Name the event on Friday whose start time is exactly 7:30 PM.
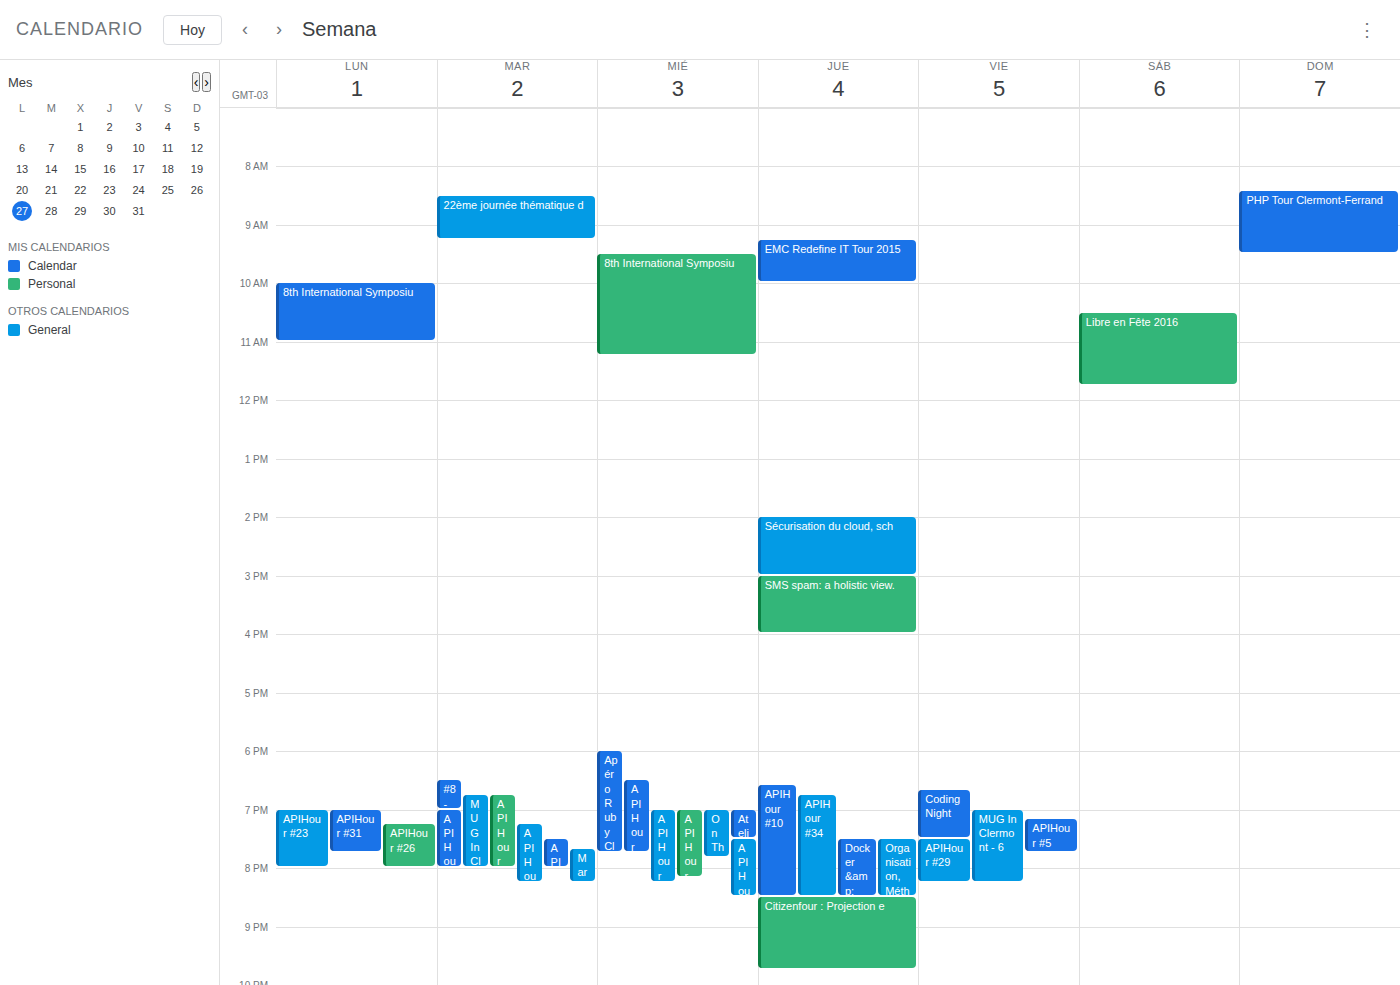
"APIHour #29"